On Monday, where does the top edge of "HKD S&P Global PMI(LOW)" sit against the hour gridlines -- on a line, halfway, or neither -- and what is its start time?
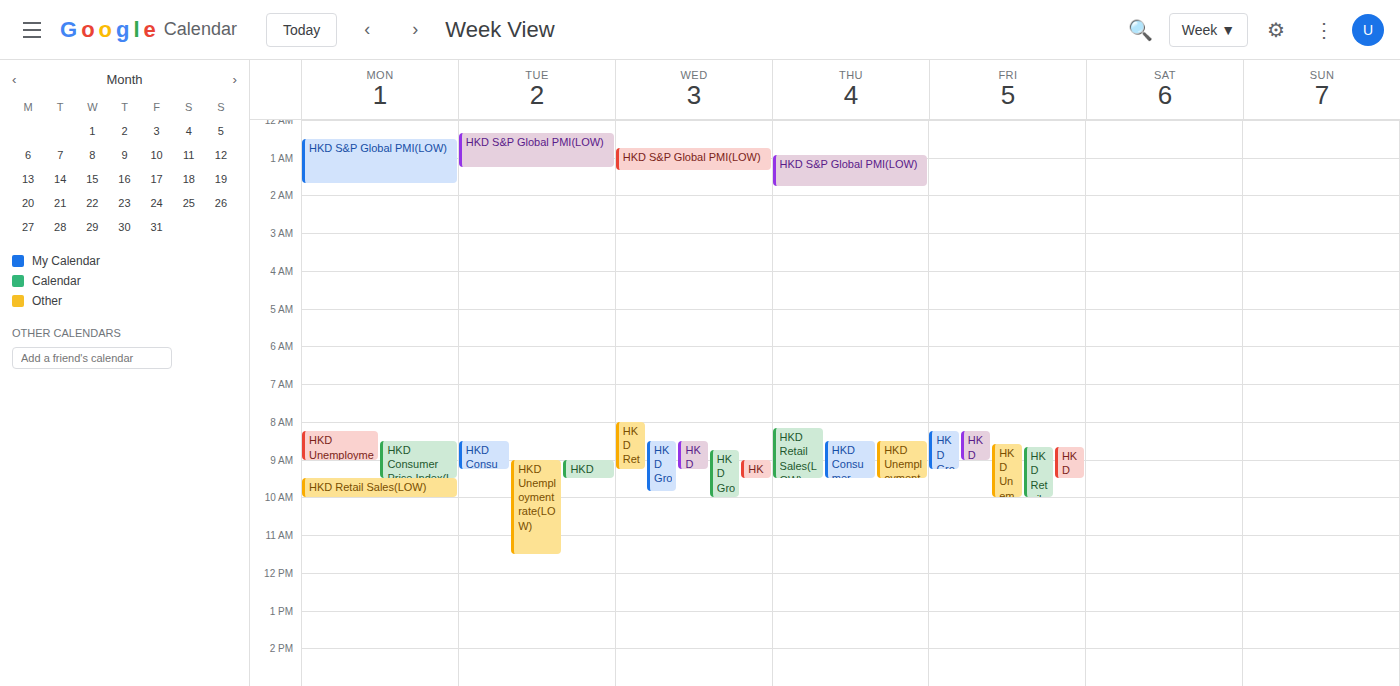
12:30 AM -- halfway between the 12 AM and 1 AM lines.